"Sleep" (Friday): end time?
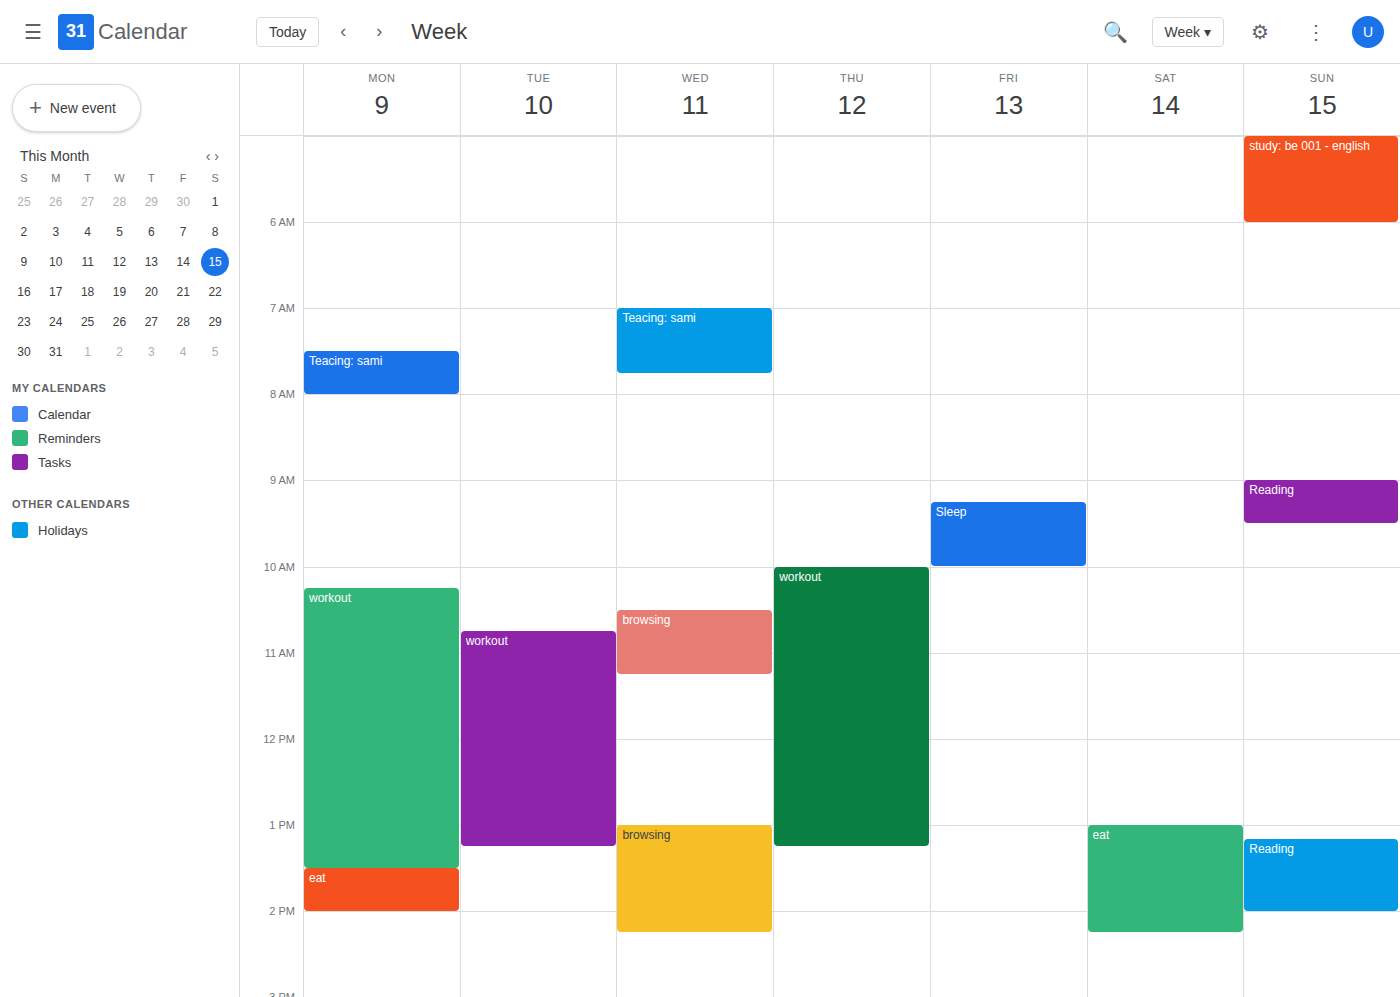
10:00 AM